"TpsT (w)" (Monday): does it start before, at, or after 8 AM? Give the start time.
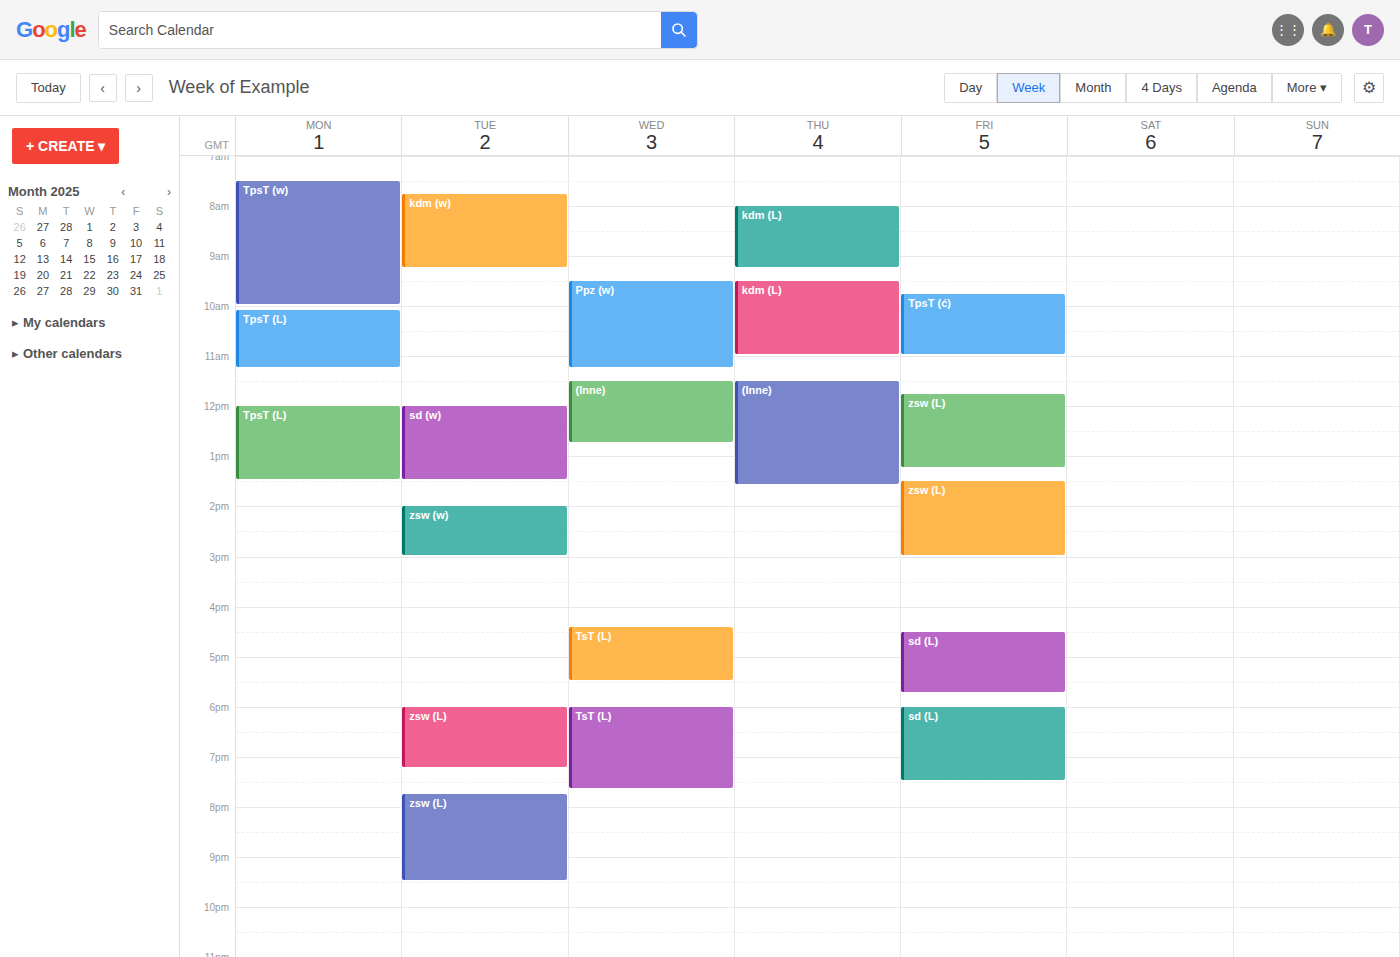
7:30 AM -- before 8 AM, 30 minutes above the 8 AM line.